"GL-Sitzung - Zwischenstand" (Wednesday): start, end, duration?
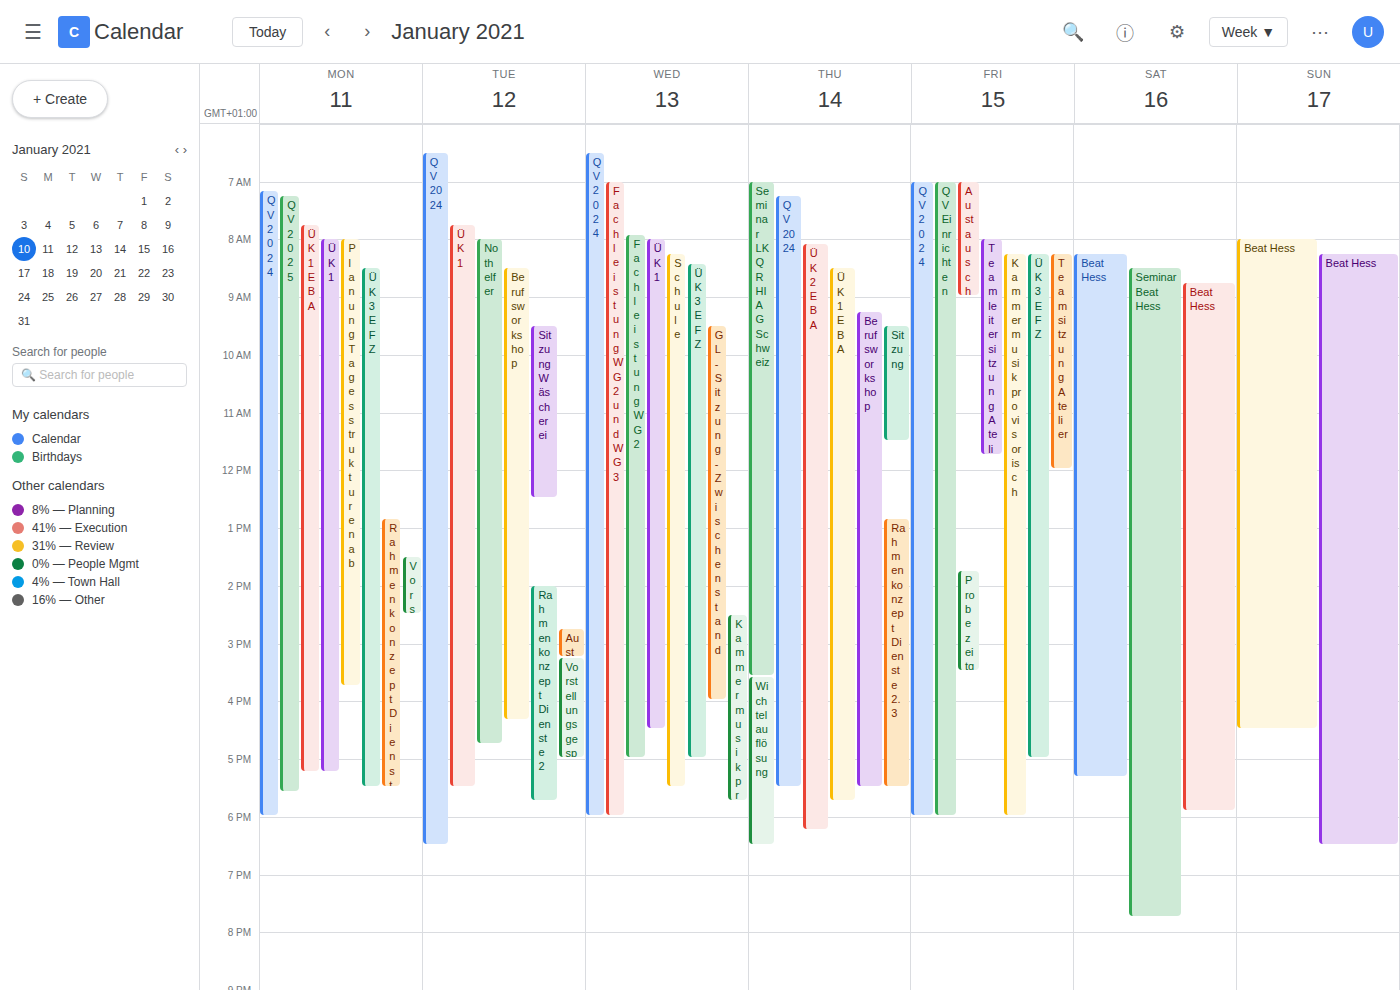
9:30 AM to 4:00 PM, 6 hours 30 minutes